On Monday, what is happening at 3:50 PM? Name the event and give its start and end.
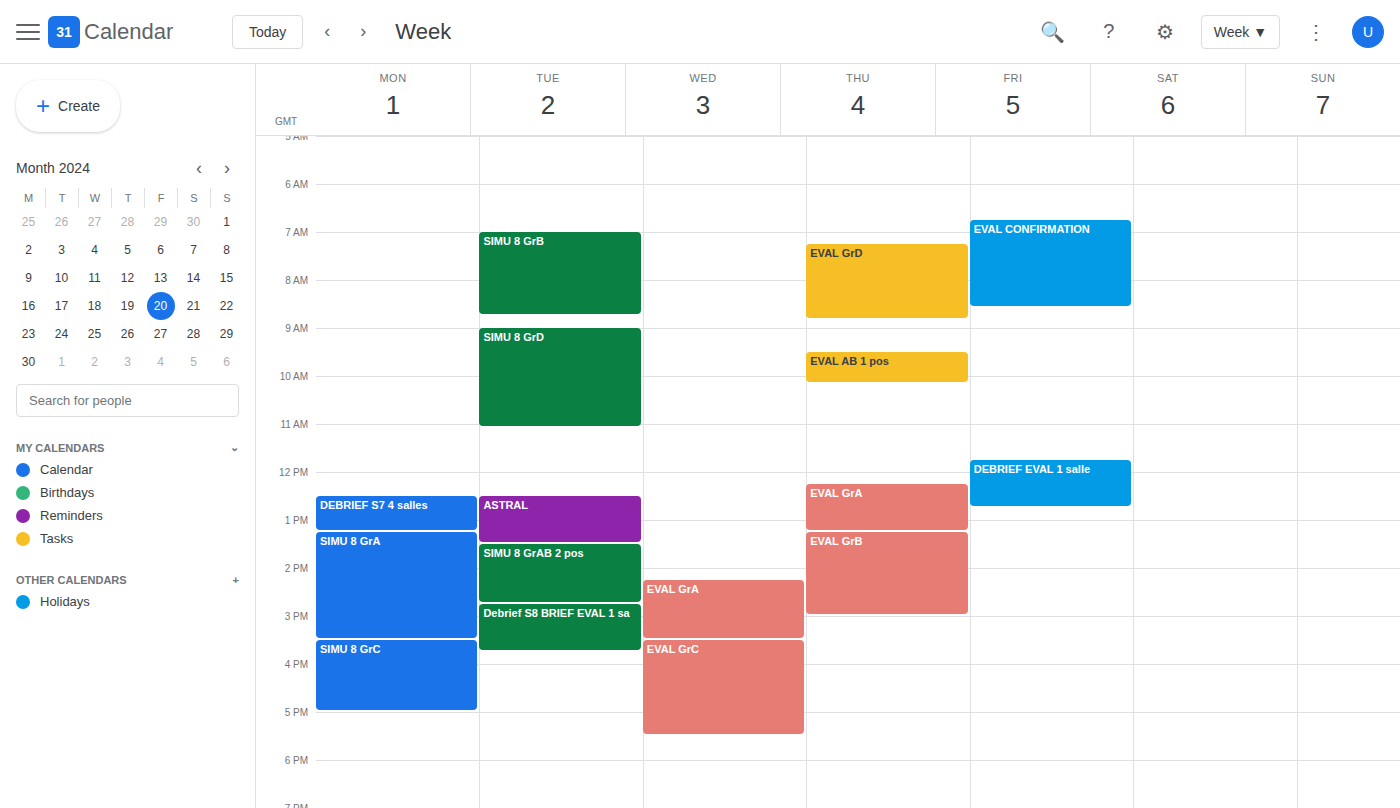
"SIMU 8 GrC", 3:30 PM to 5:00 PM